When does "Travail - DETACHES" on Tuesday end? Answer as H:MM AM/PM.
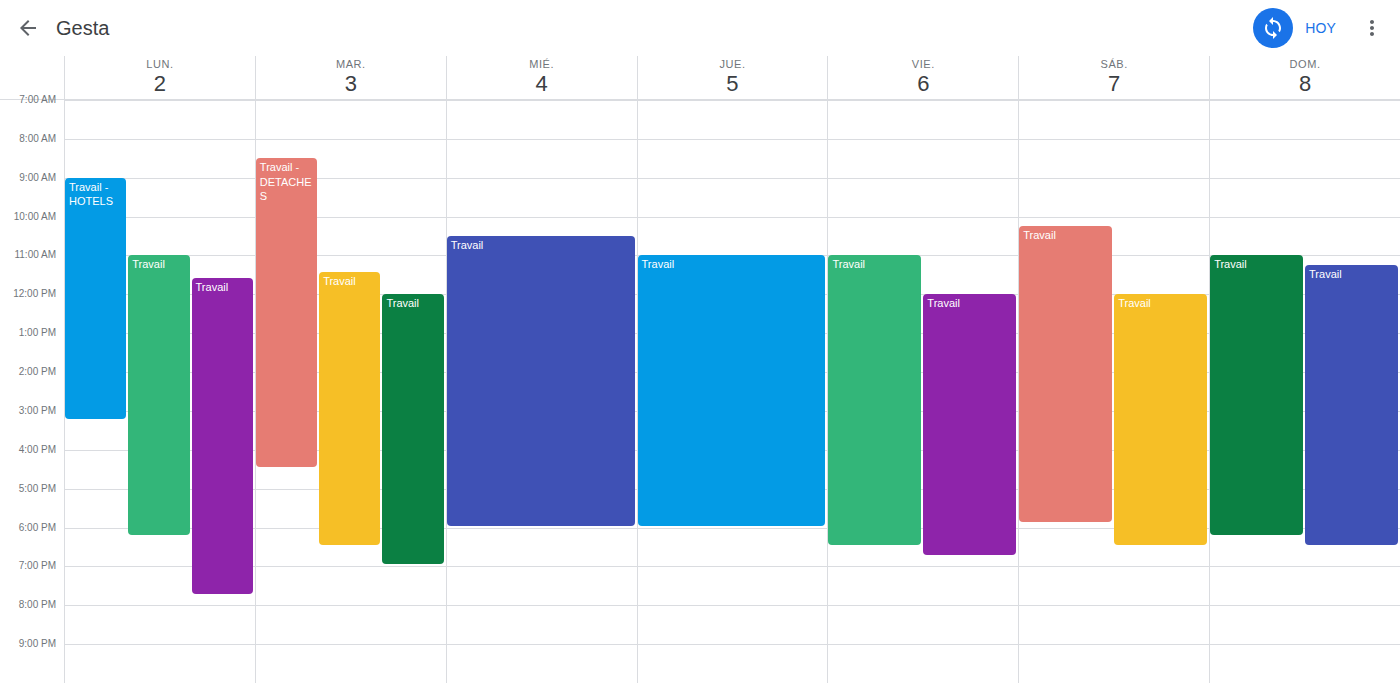
4:30 PM